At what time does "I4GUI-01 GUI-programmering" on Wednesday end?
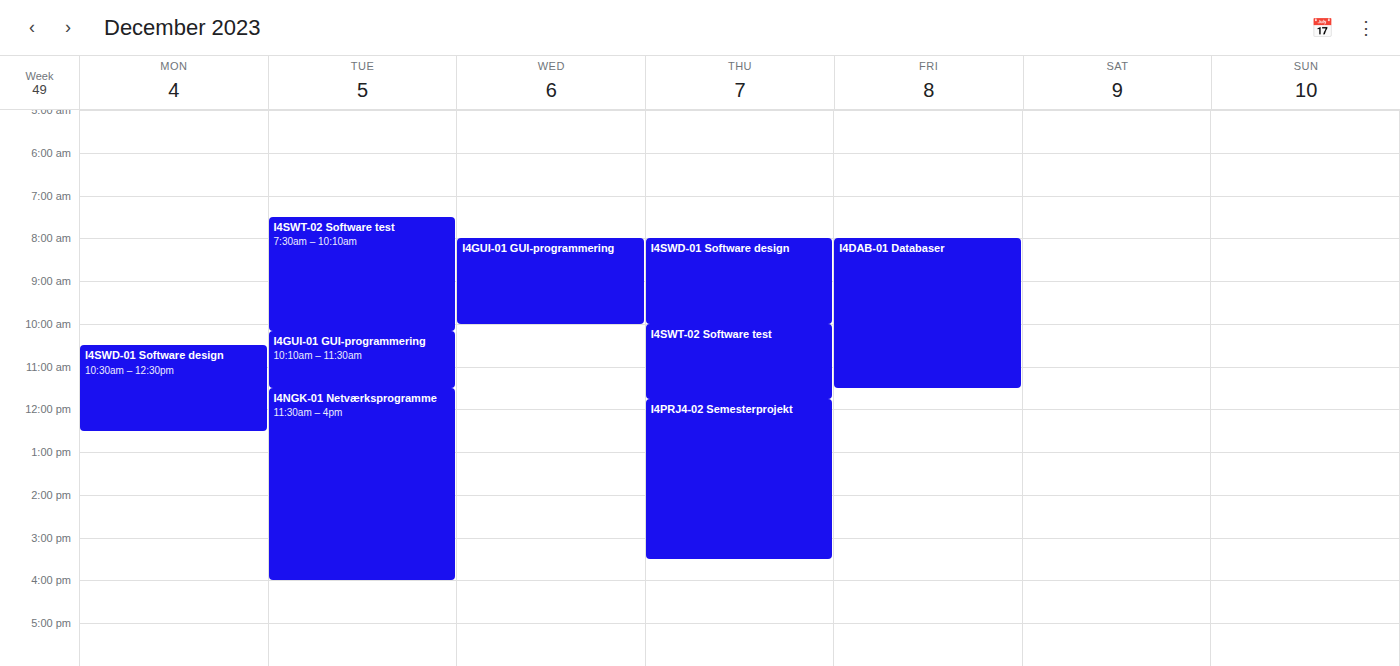
10:00 AM